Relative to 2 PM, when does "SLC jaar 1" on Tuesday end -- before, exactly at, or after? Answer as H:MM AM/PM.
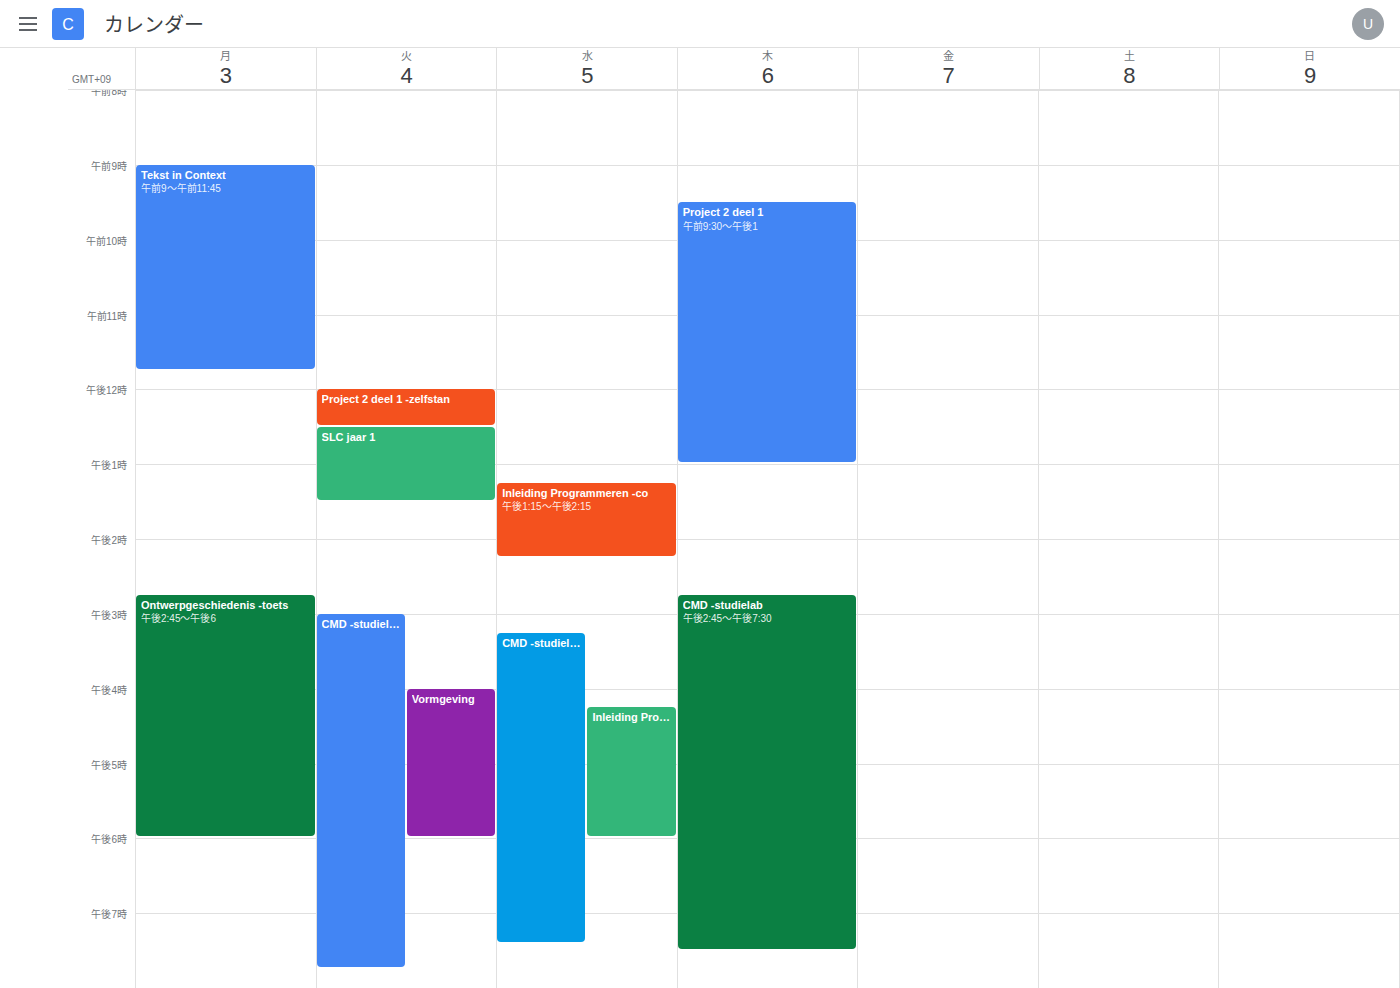
1:30 PM -- before 2 PM, 30 minutes above the 2 PM line.